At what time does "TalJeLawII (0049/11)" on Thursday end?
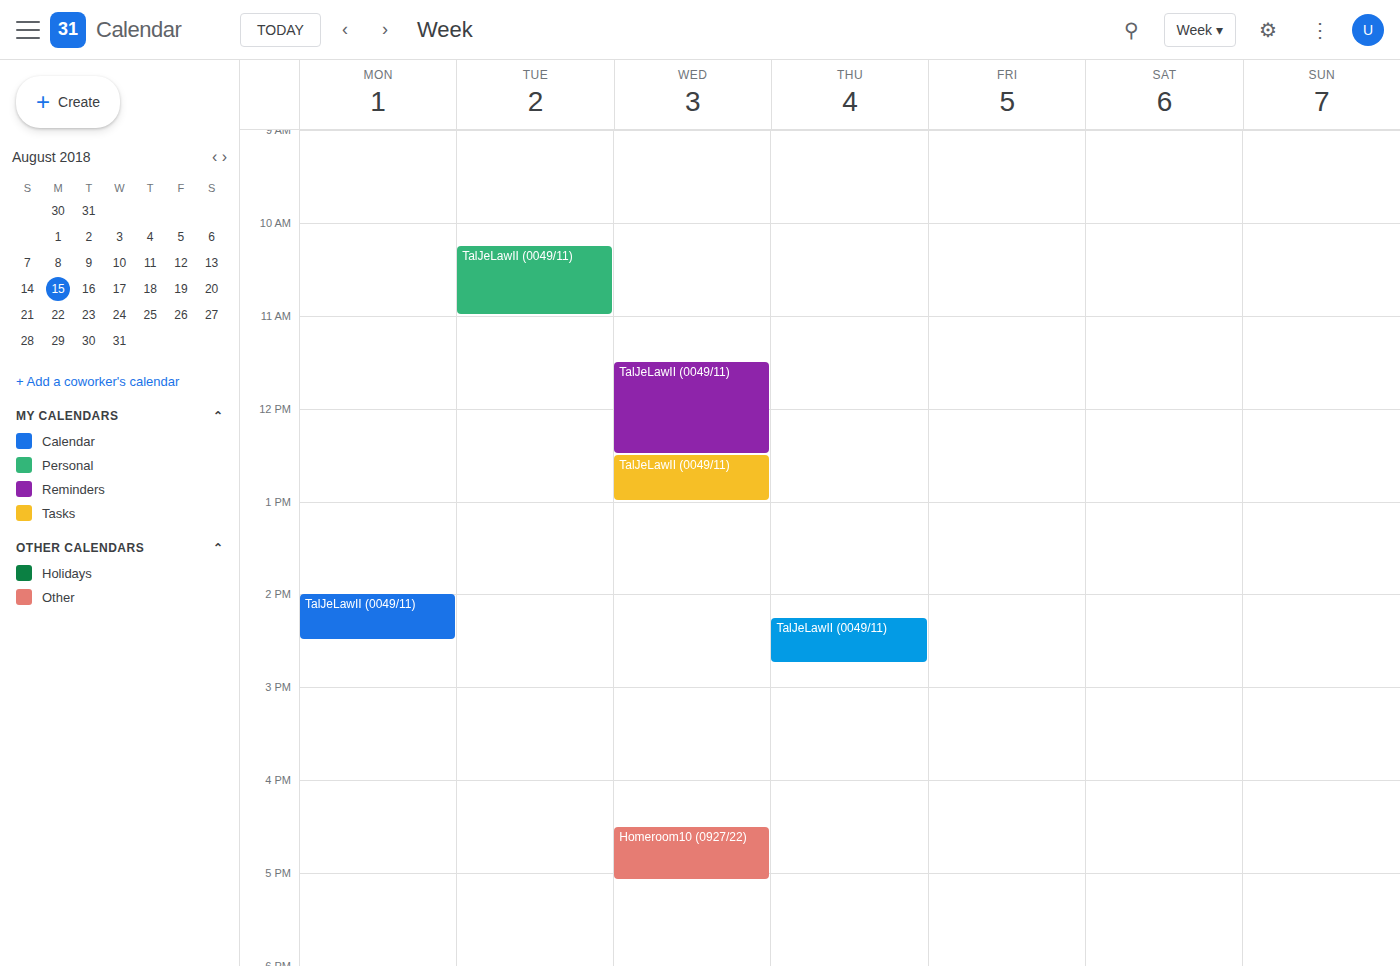
2:45 PM